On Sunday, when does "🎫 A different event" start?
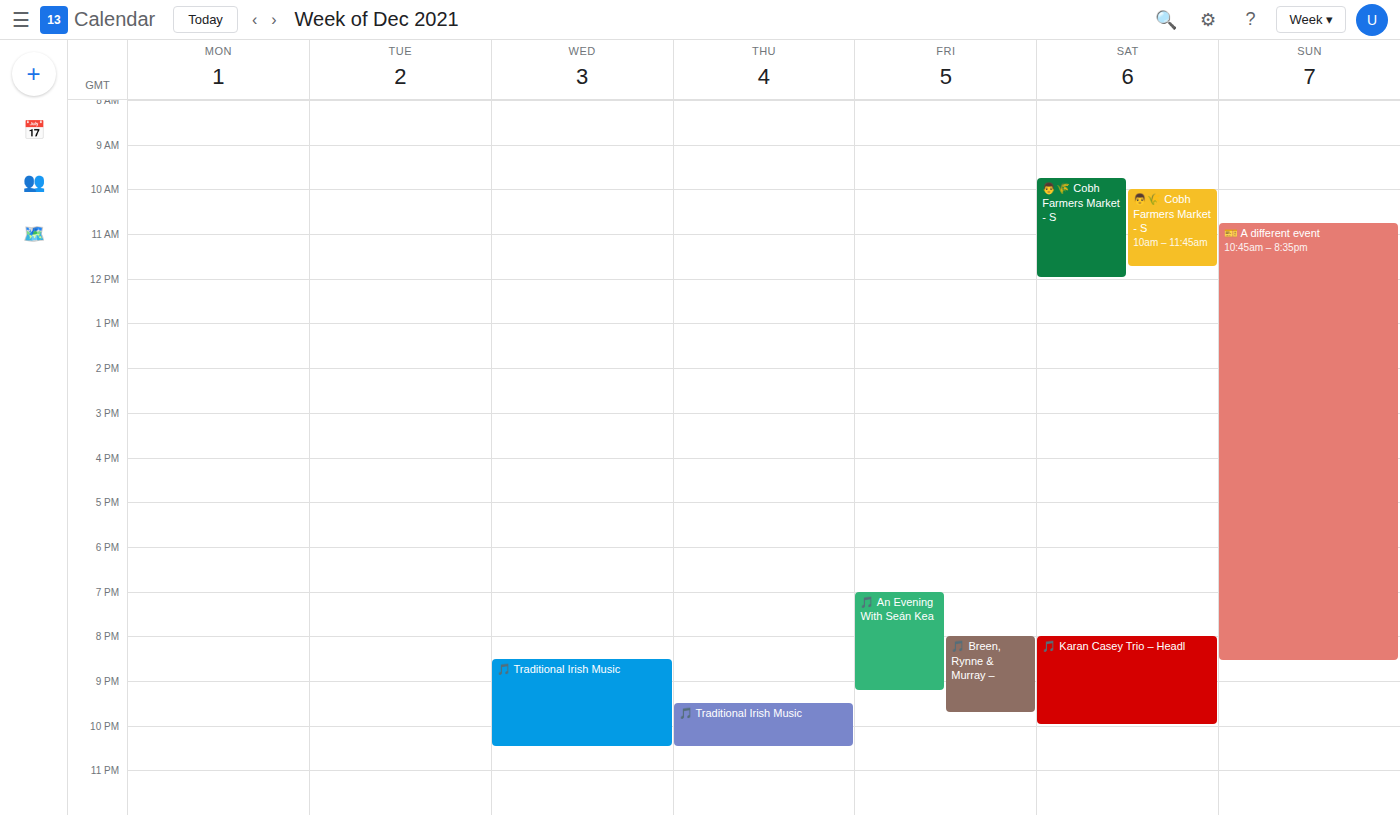
10:45 AM